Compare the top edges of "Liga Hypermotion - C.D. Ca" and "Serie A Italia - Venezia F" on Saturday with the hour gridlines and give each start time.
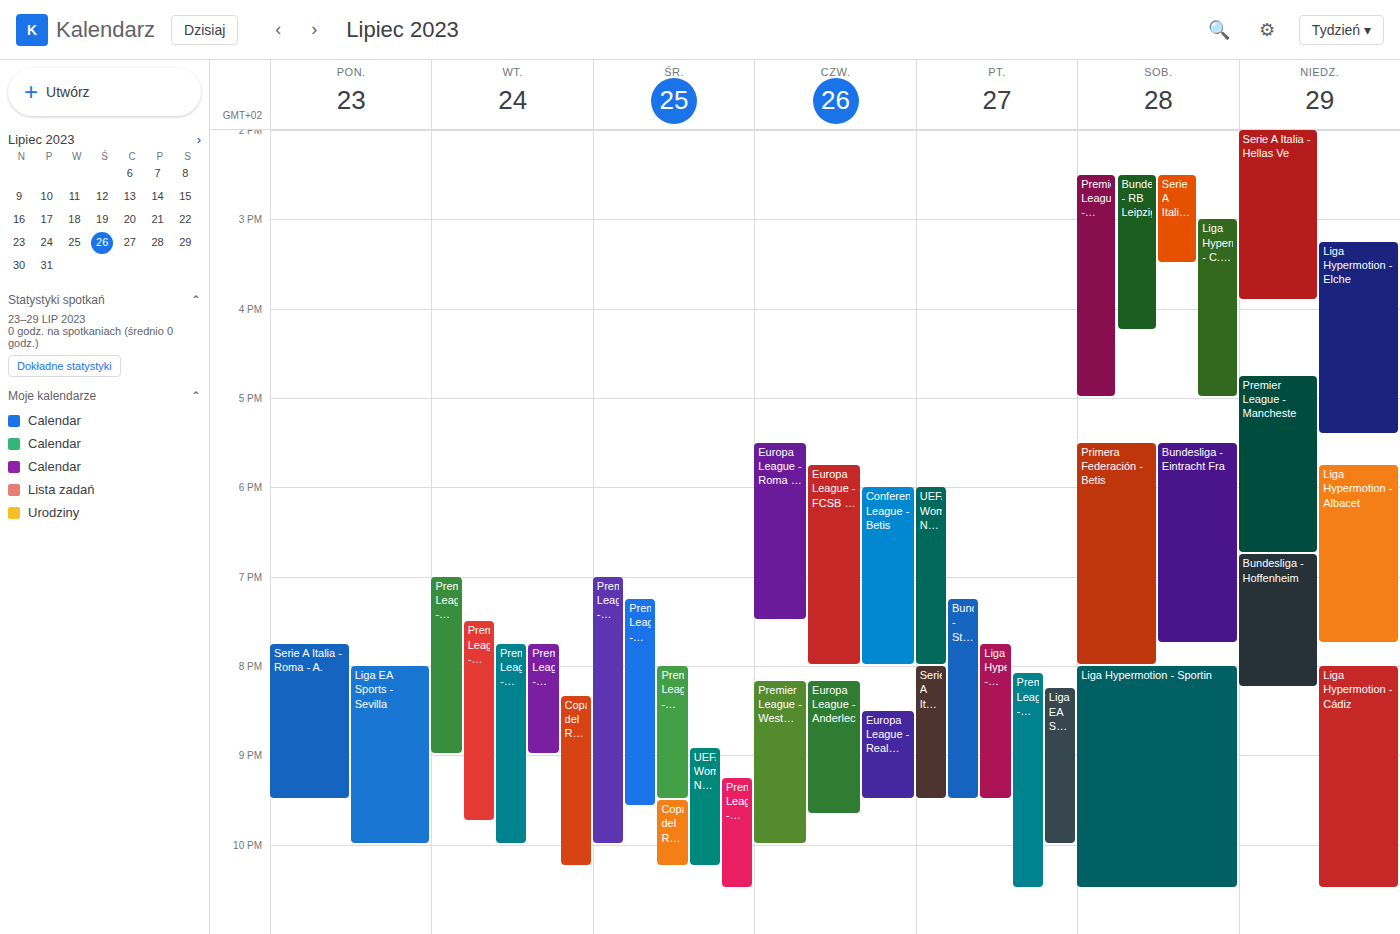
"Liga Hypermotion - C.D. Ca": 3:00 PM, exactly on the 3 PM line. "Serie A Italia - Venezia F": 2:30 PM, halfway between the 2 PM and 3 PM lines.